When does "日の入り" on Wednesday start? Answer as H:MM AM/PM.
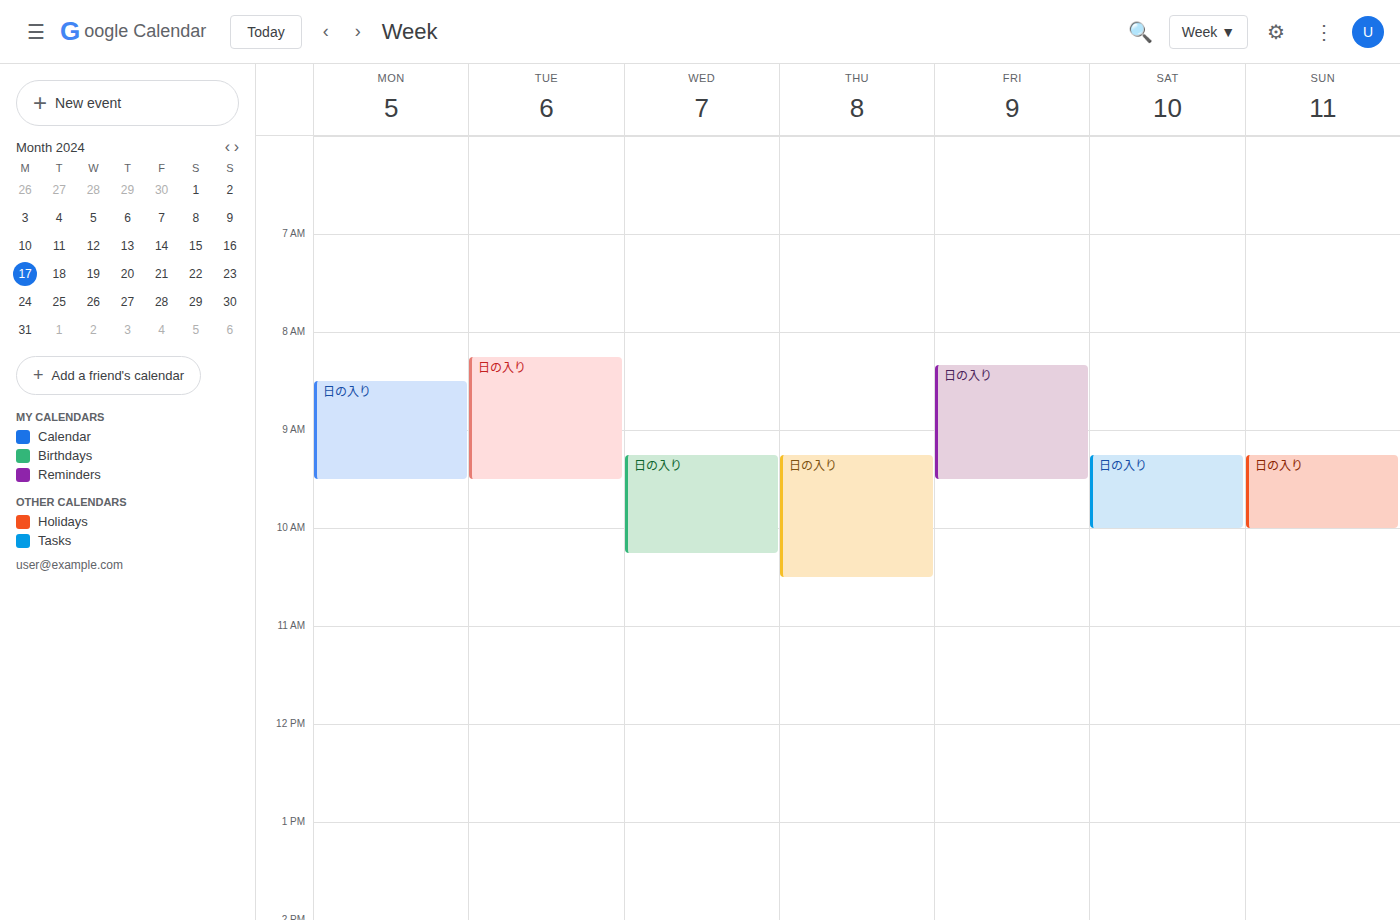
9:15 AM